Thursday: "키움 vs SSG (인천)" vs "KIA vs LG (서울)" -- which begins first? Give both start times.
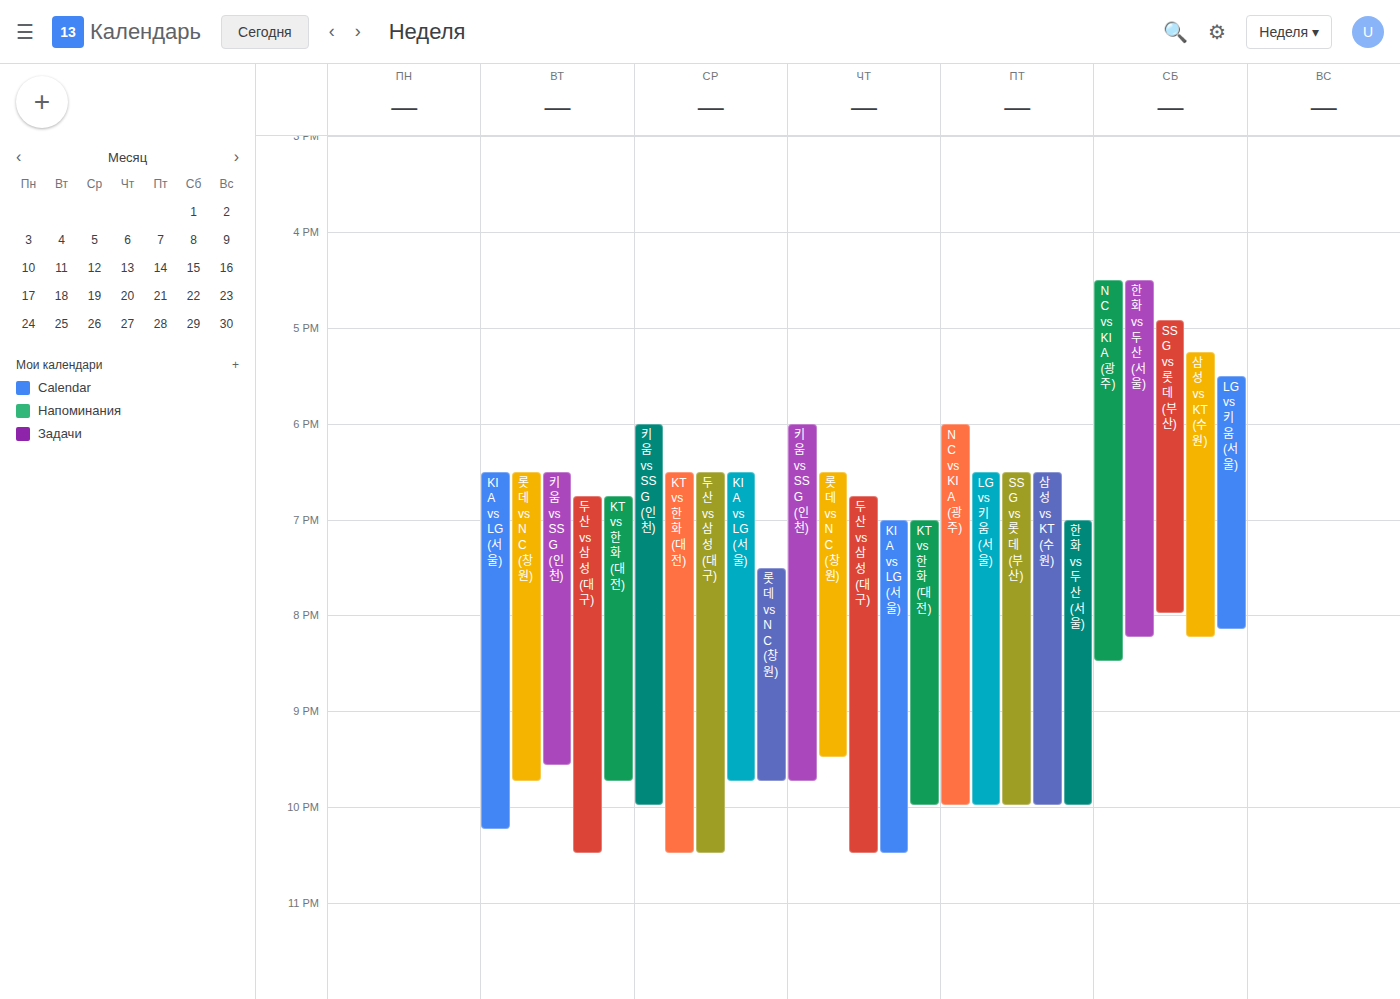
"키움 vs SSG (인천)" 18:00; "KIA vs LG (서울)" 19:00.